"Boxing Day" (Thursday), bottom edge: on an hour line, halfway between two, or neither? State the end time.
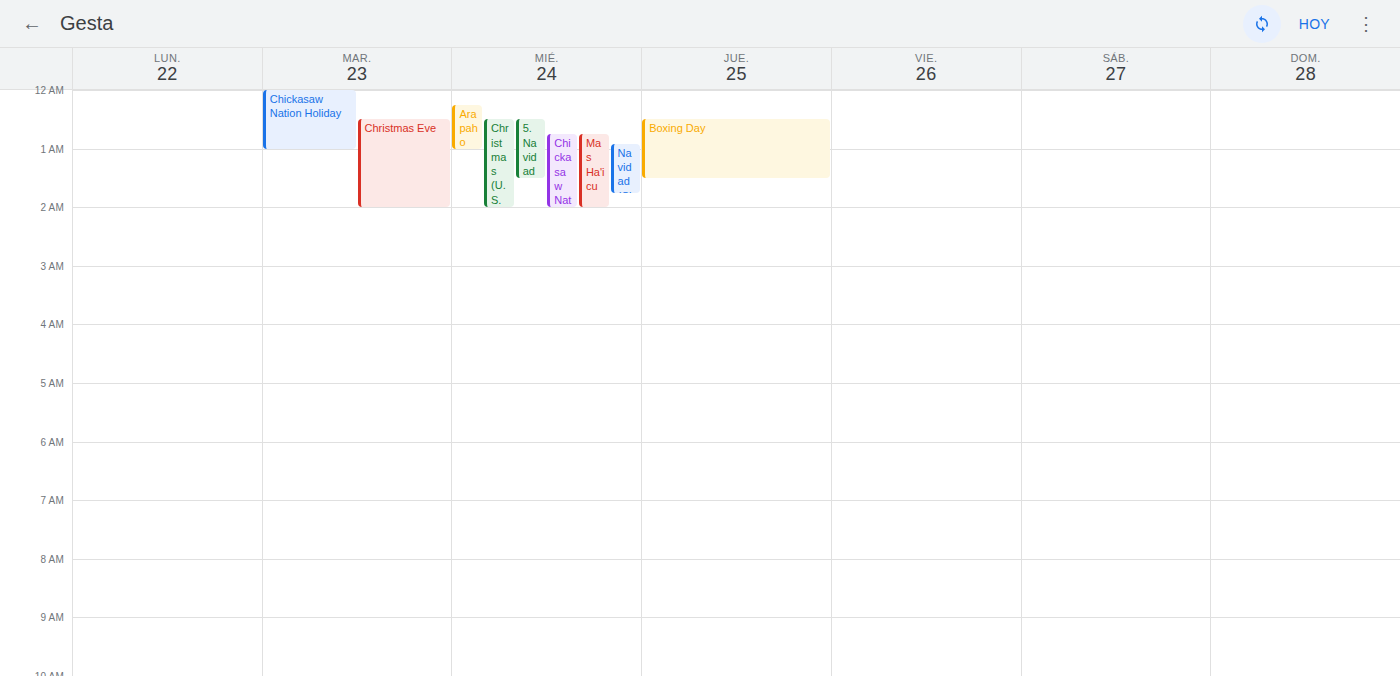
1:30 AM -- halfway between the 1 AM and 2 AM lines.